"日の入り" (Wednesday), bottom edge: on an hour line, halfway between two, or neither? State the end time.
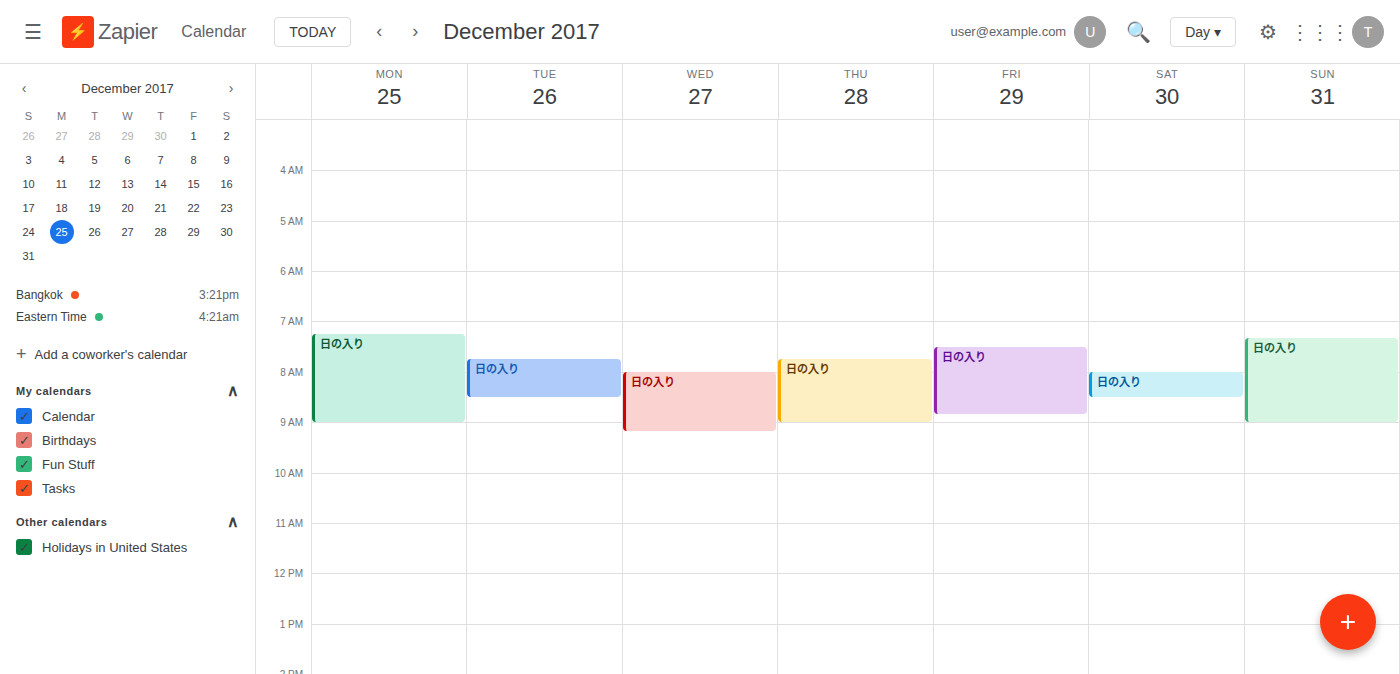
9:10 AM -- neither: 10 minutes below the 9 AM line and 50 minutes above the 10 AM line.